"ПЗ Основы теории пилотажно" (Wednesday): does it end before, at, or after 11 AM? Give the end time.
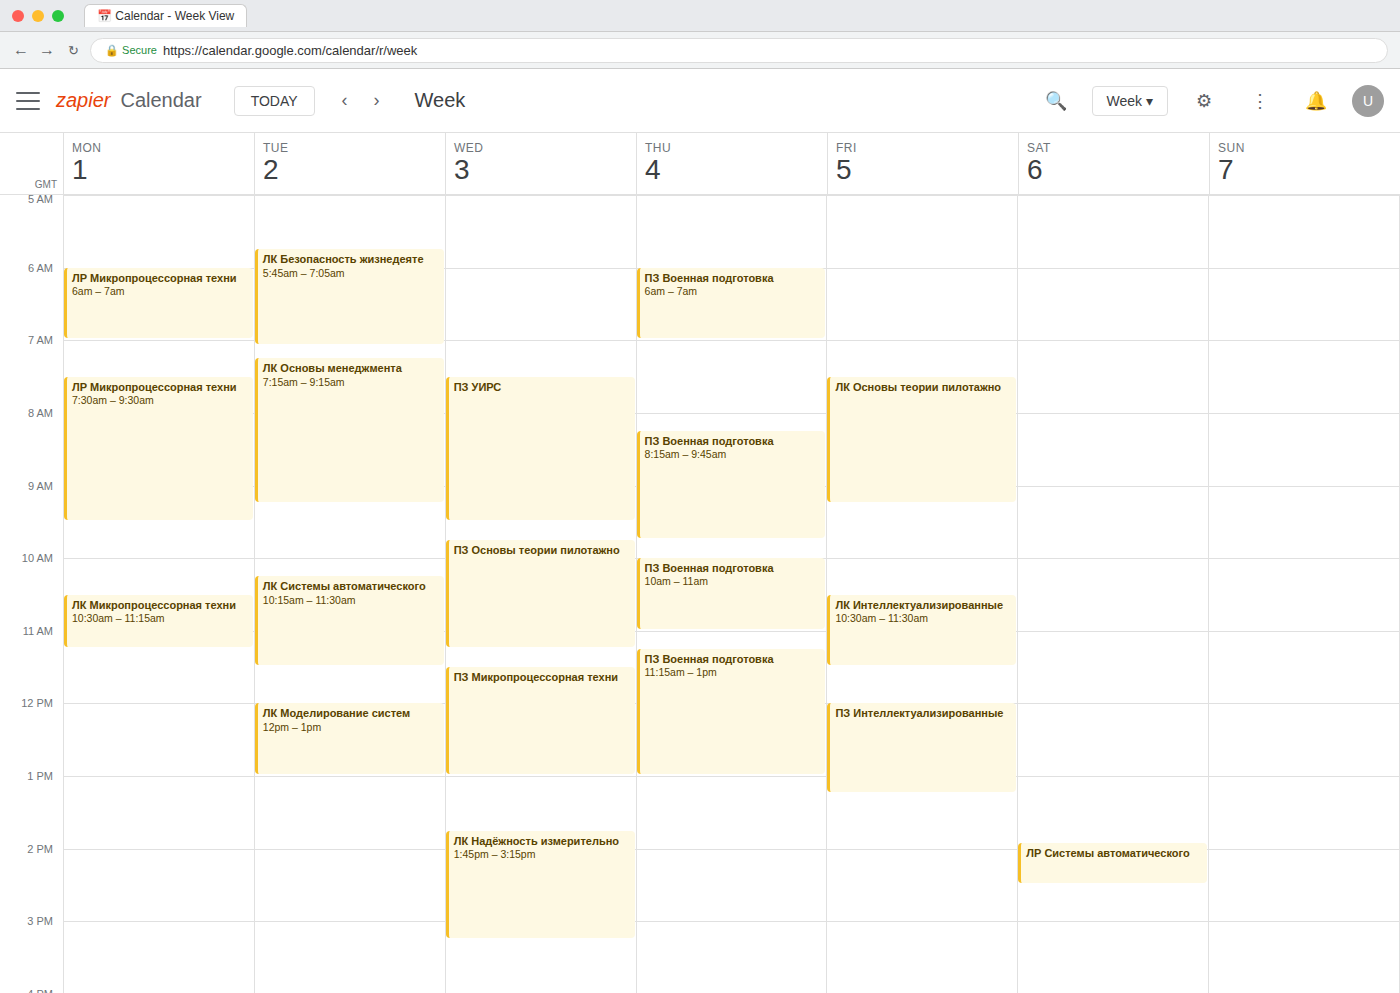
11:15 AM -- after 11 AM, 15 minutes below the 11 AM line.